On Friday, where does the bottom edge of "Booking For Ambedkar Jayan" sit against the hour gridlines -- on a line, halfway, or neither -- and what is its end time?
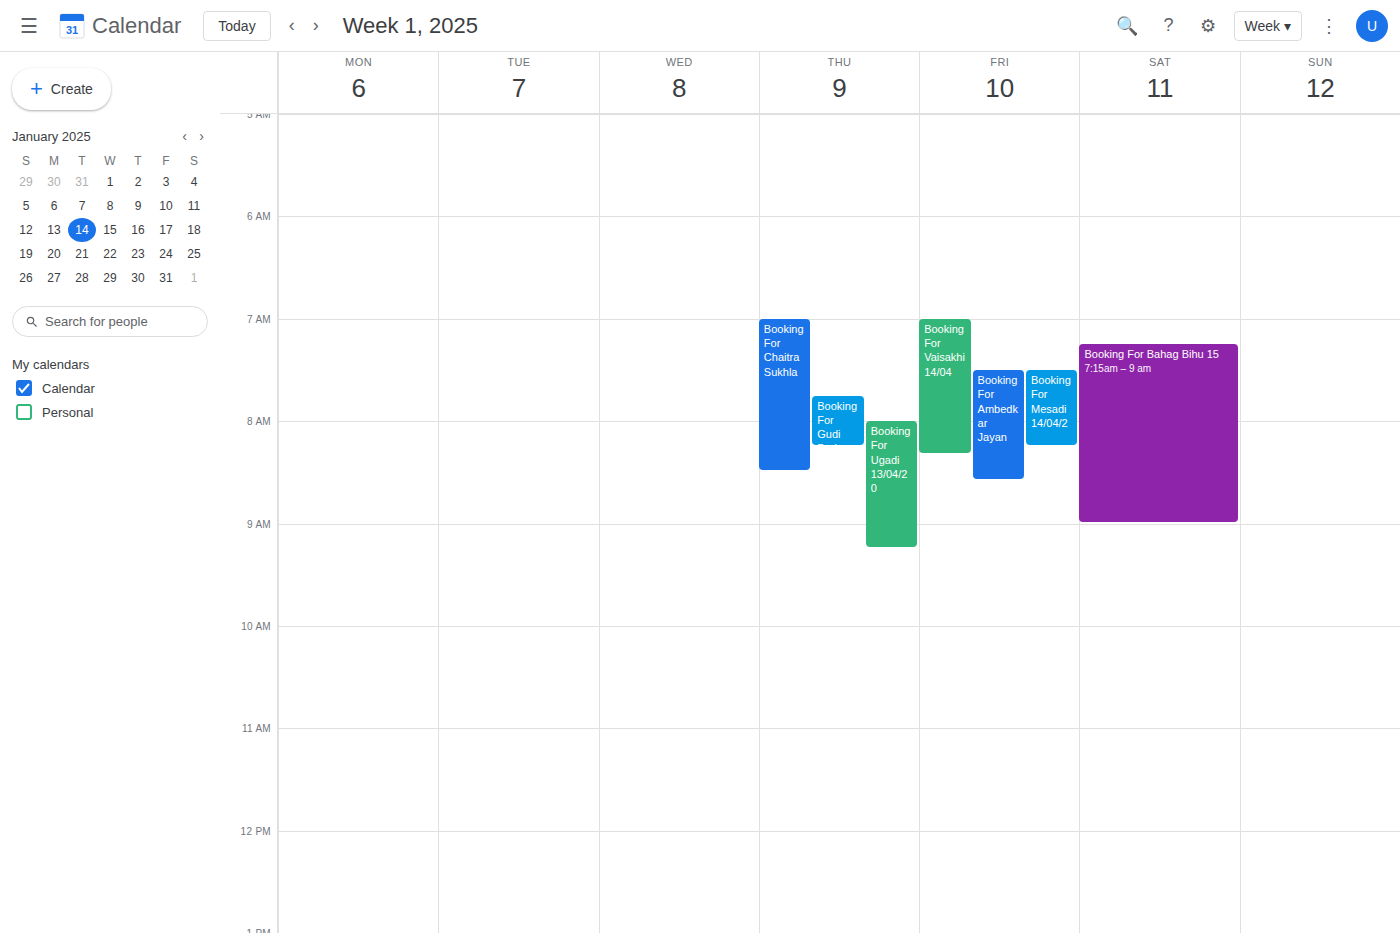
08:35 -- neither: 35 minutes below the 08:00 line and 25 minutes above the 09:00 line.